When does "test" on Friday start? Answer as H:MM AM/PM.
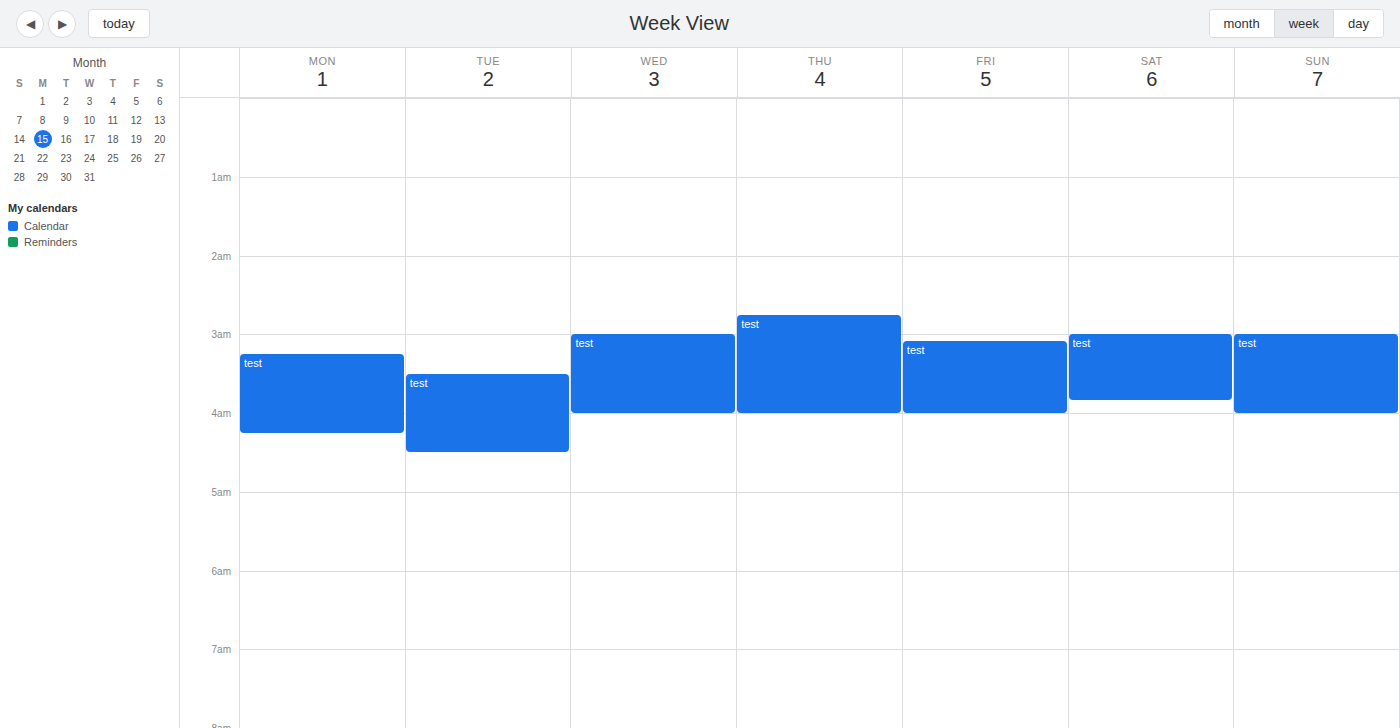
3:05 AM